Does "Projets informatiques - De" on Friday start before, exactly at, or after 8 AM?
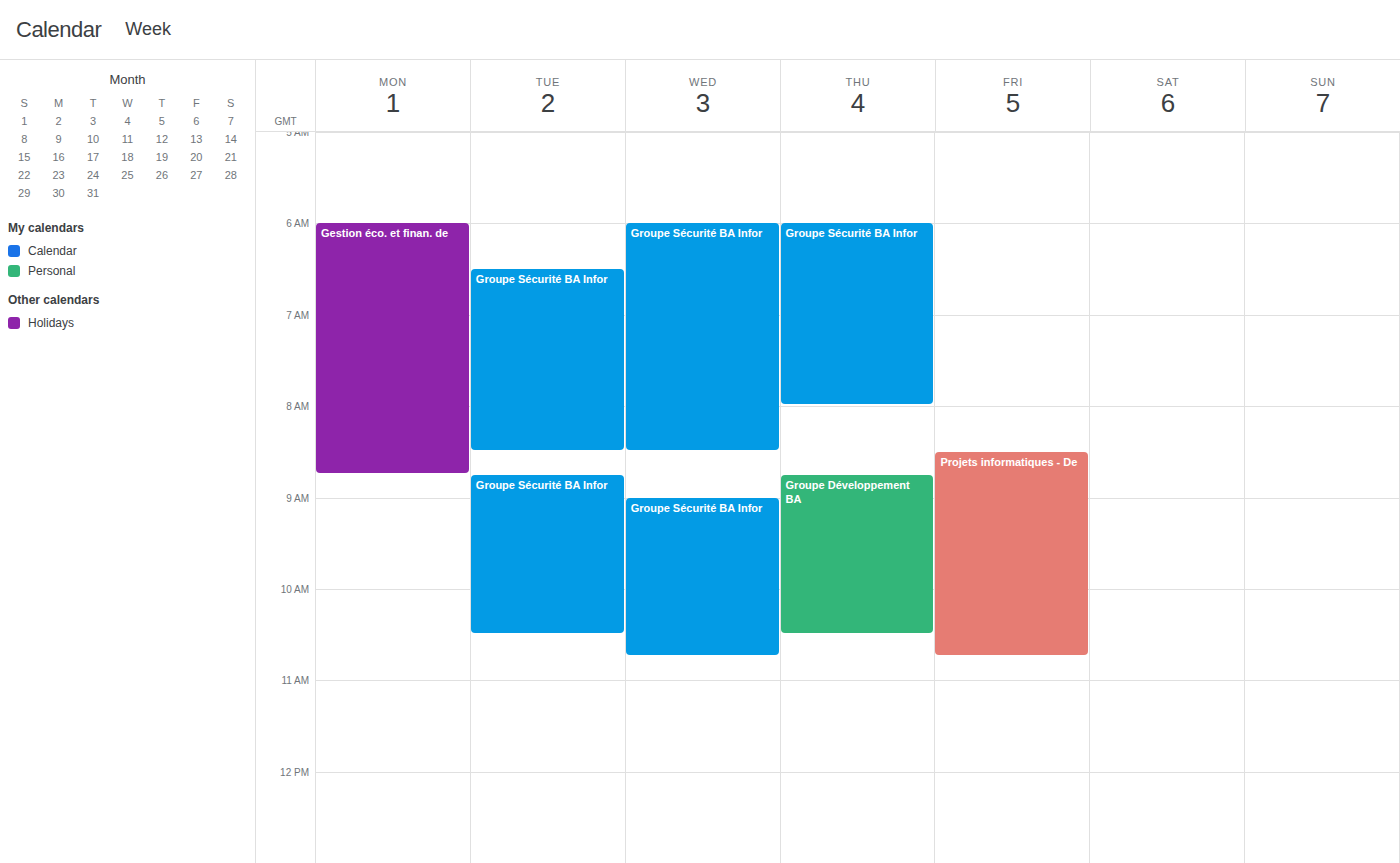
8:30 AM -- after 8 AM, 30 minutes below the 8 AM line.